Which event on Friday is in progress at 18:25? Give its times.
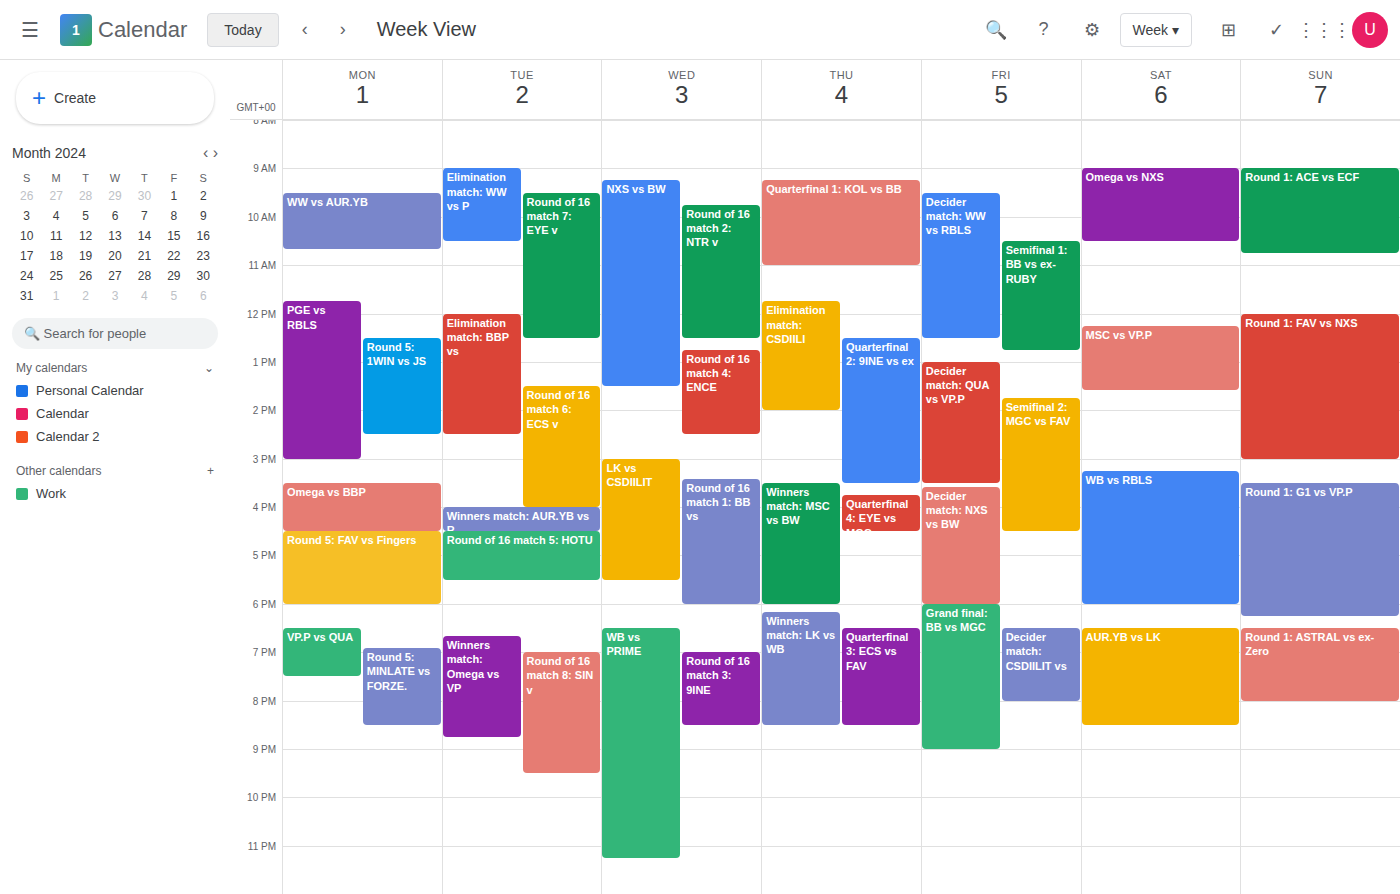
"Grand final: BB vs MGC", 18:00 to 21:00